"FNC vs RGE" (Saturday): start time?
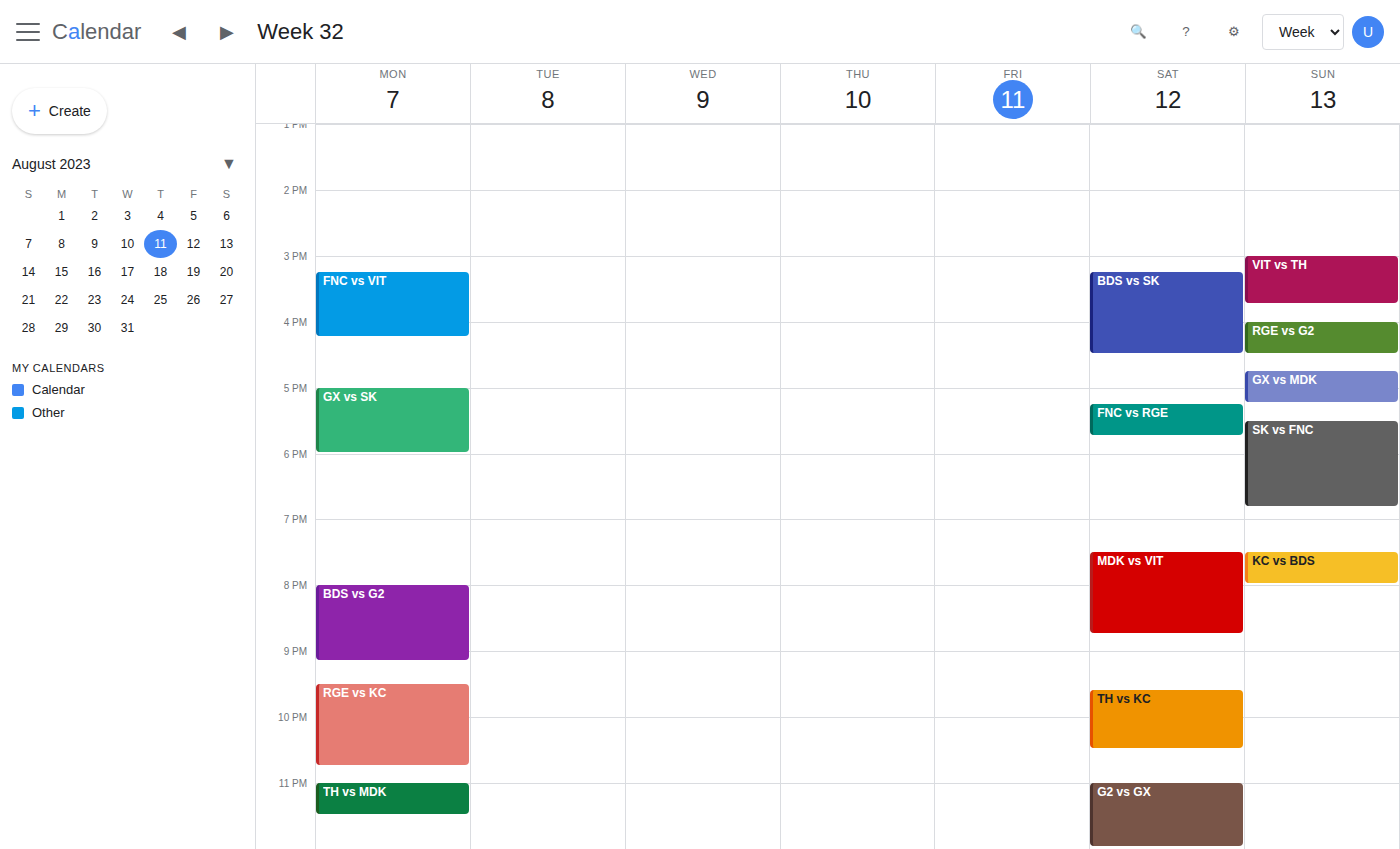
5:15 PM